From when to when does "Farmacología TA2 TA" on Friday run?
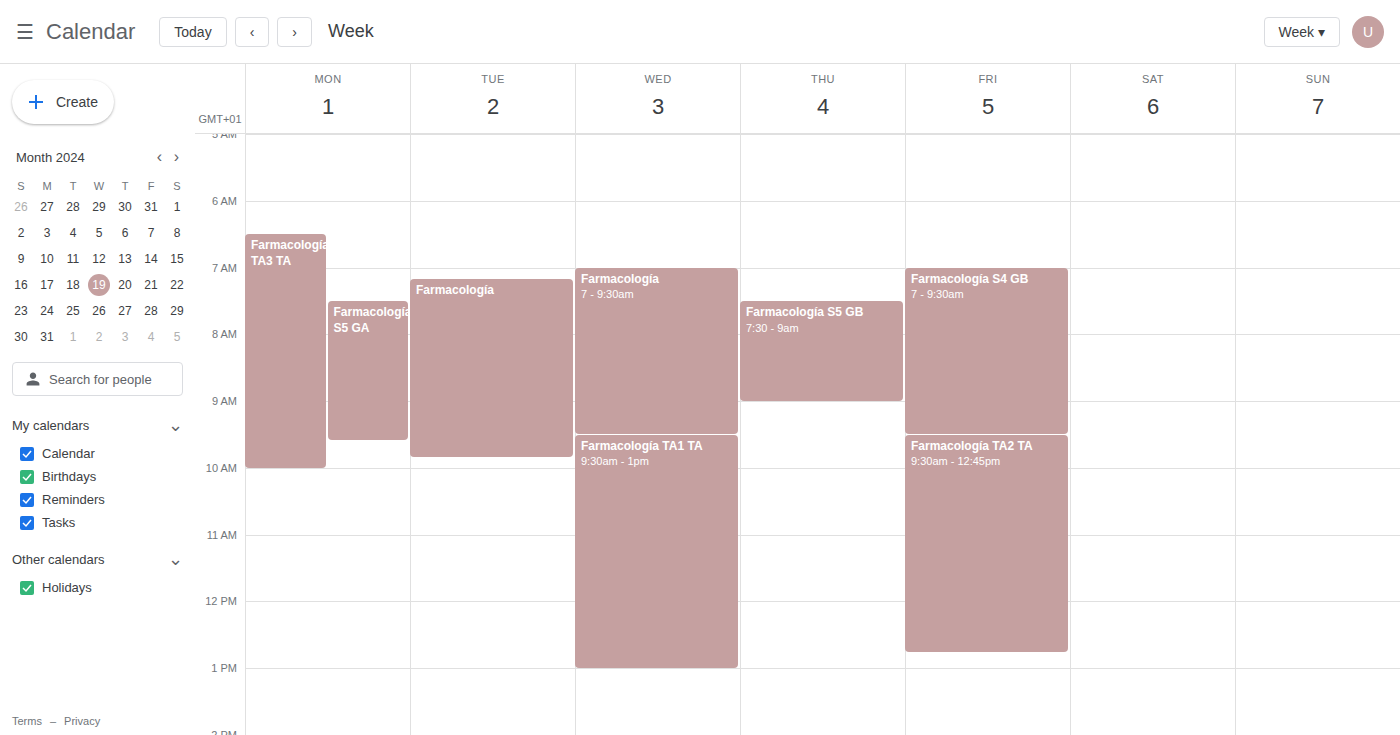
09:30 to 12:45